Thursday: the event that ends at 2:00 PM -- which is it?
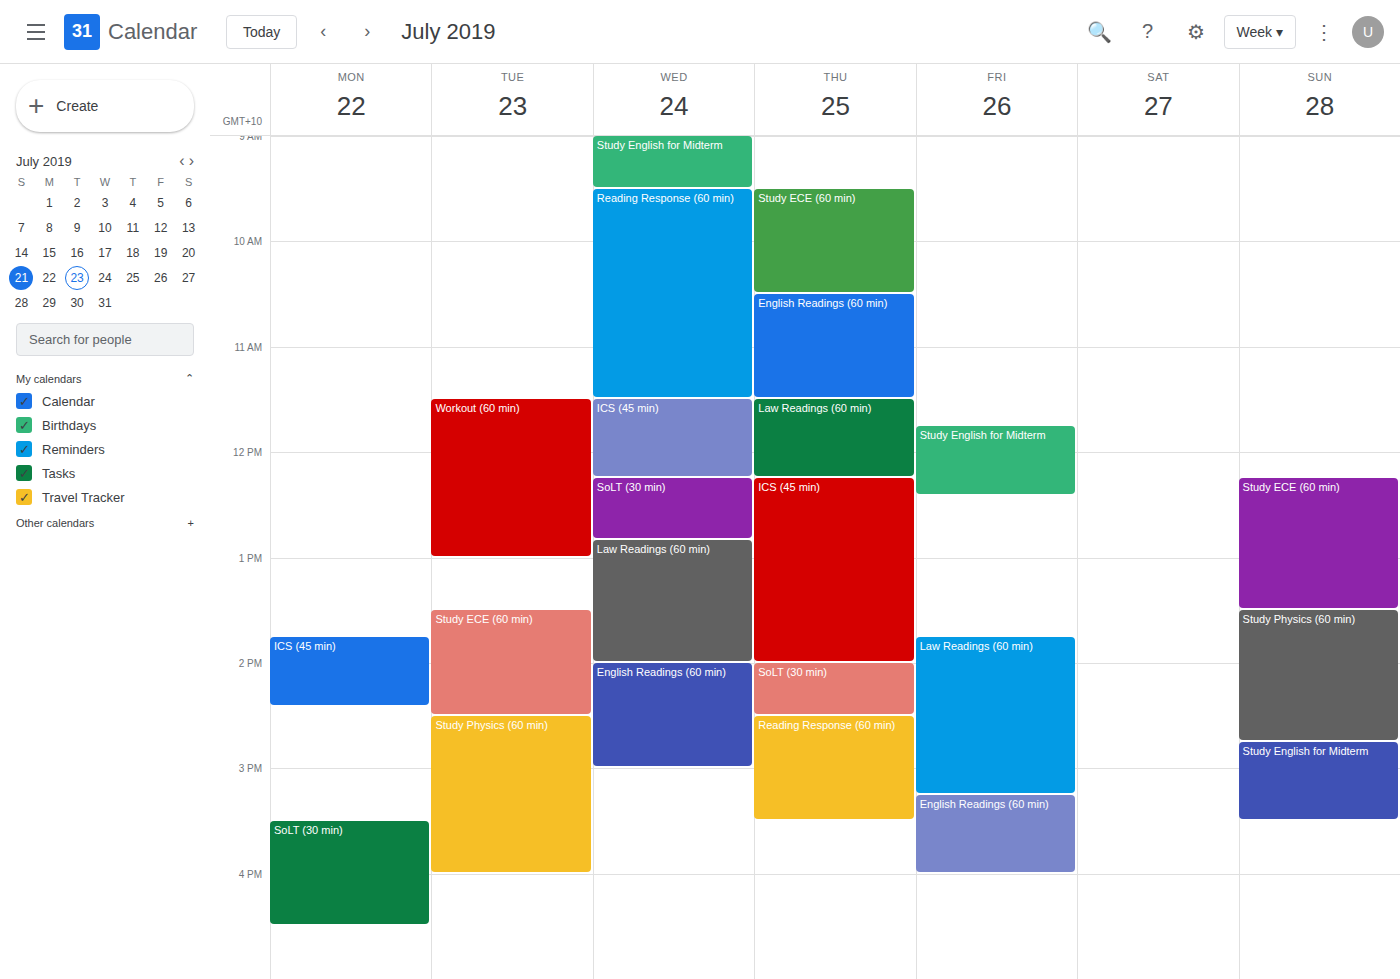
"ICS (45 min)"